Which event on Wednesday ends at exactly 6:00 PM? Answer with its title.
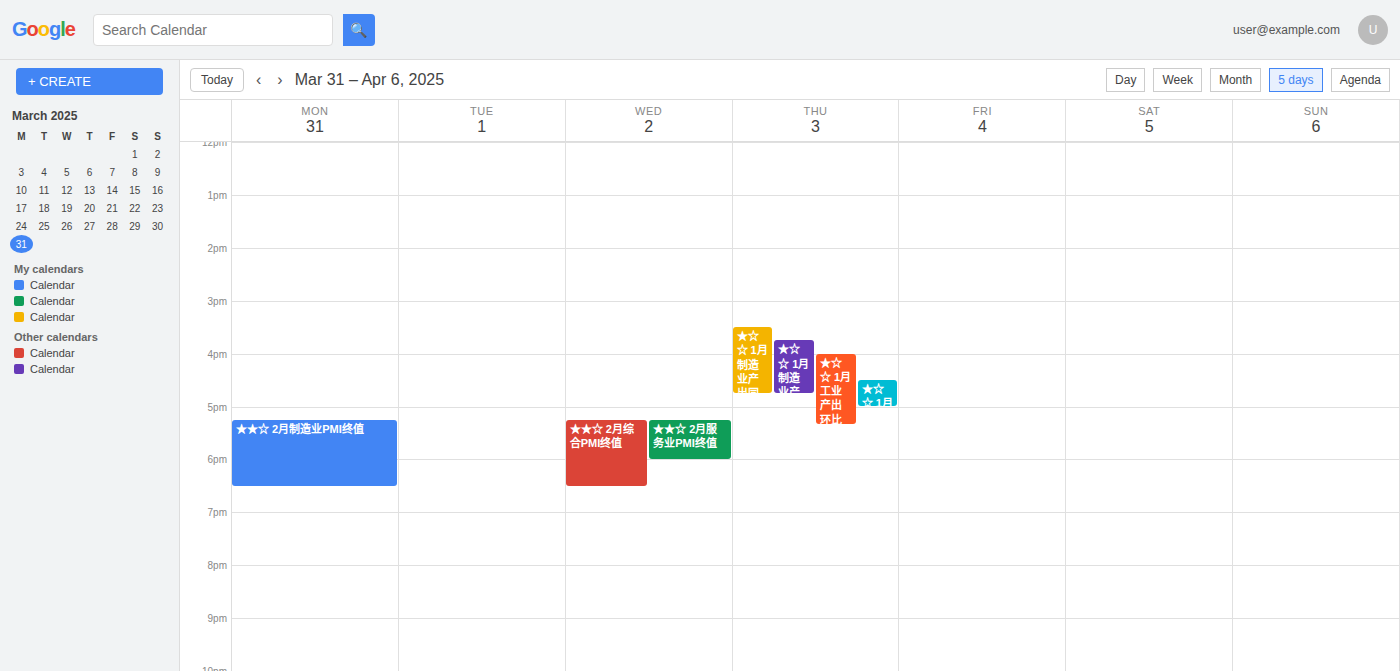
"★★☆ 2月服务业PMI终值"